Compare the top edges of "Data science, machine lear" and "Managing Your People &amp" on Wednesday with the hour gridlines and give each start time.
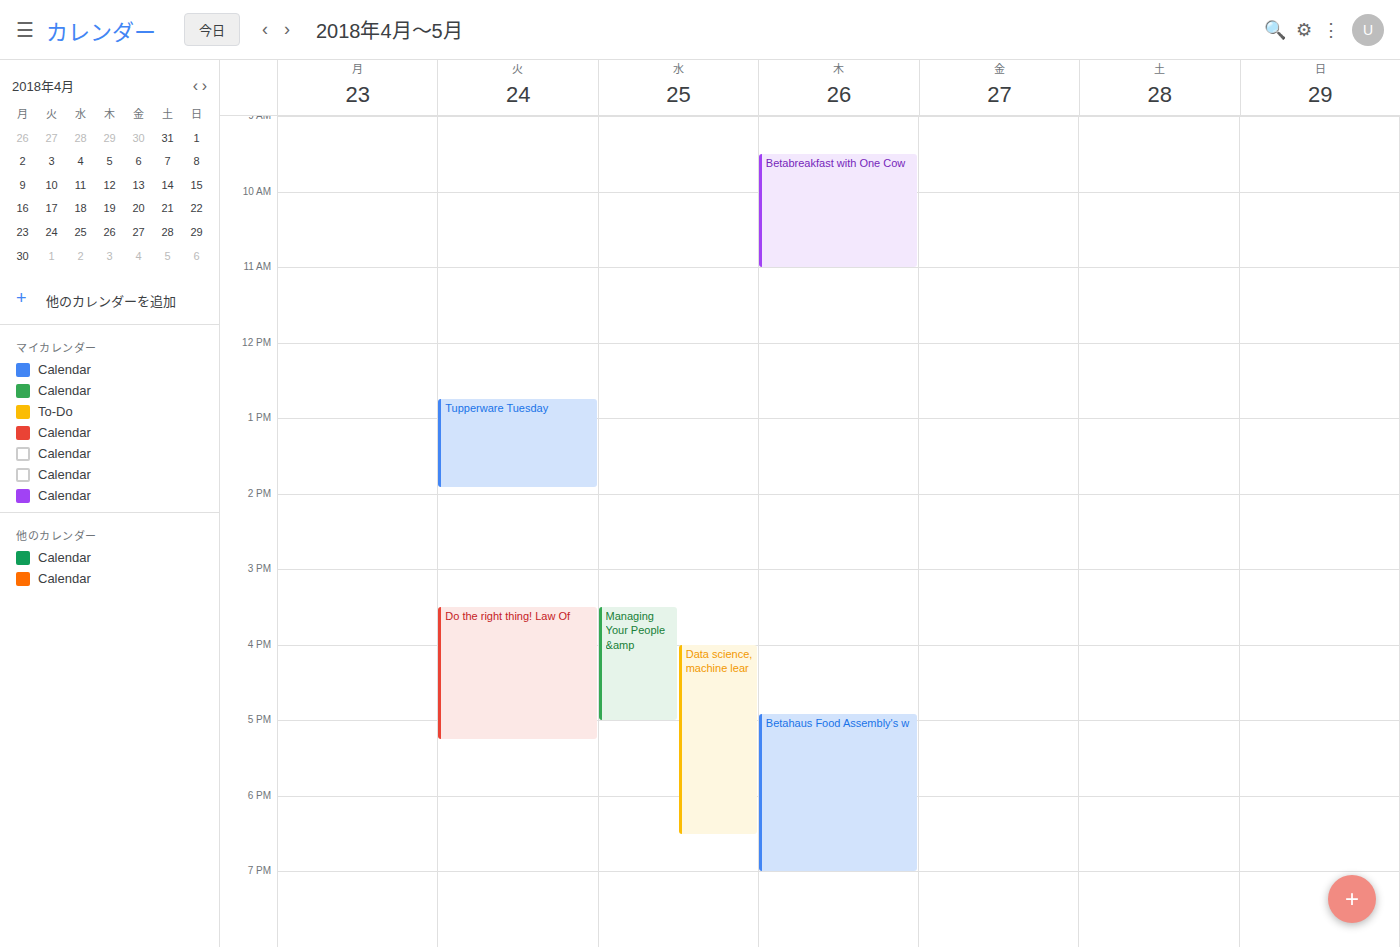
"Data science, machine lear": 16:00, exactly on the 16:00 line. "Managing Your People &amp": 15:30, halfway between the 15:00 and 16:00 lines.